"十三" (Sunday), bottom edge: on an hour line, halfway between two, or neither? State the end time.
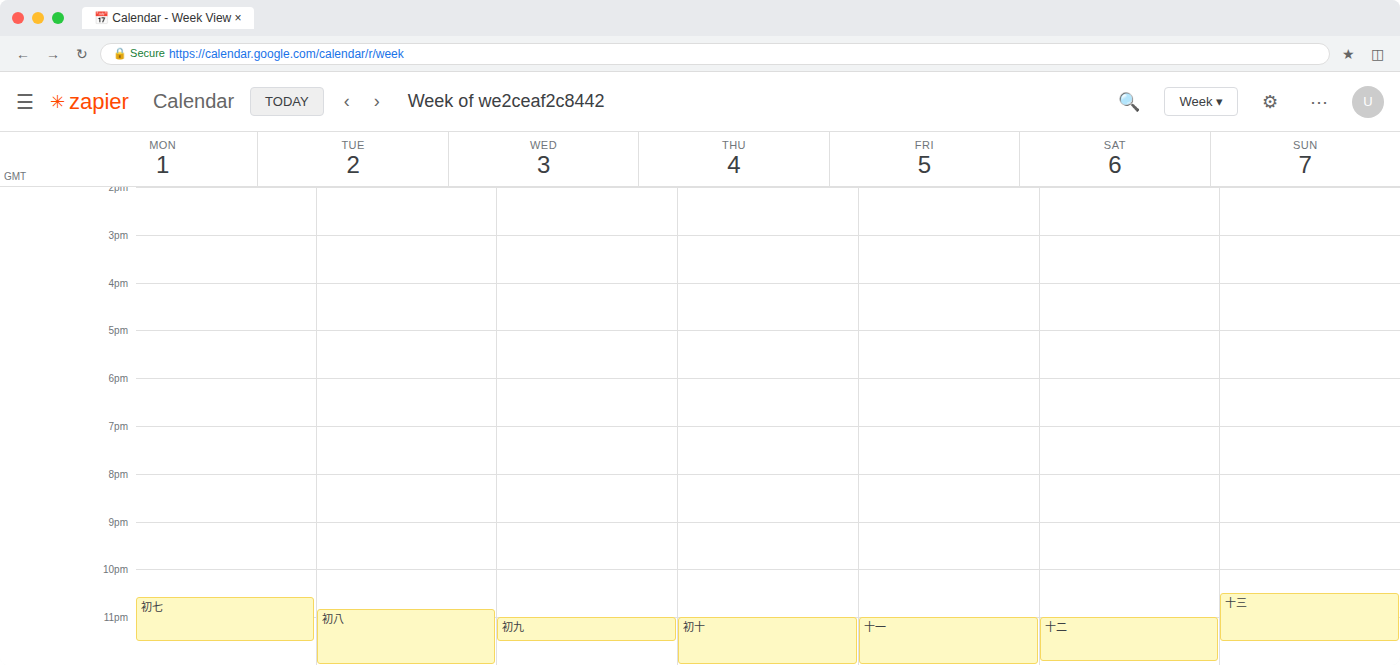
11:30 PM -- halfway between the 11 PM and 12 AM lines.